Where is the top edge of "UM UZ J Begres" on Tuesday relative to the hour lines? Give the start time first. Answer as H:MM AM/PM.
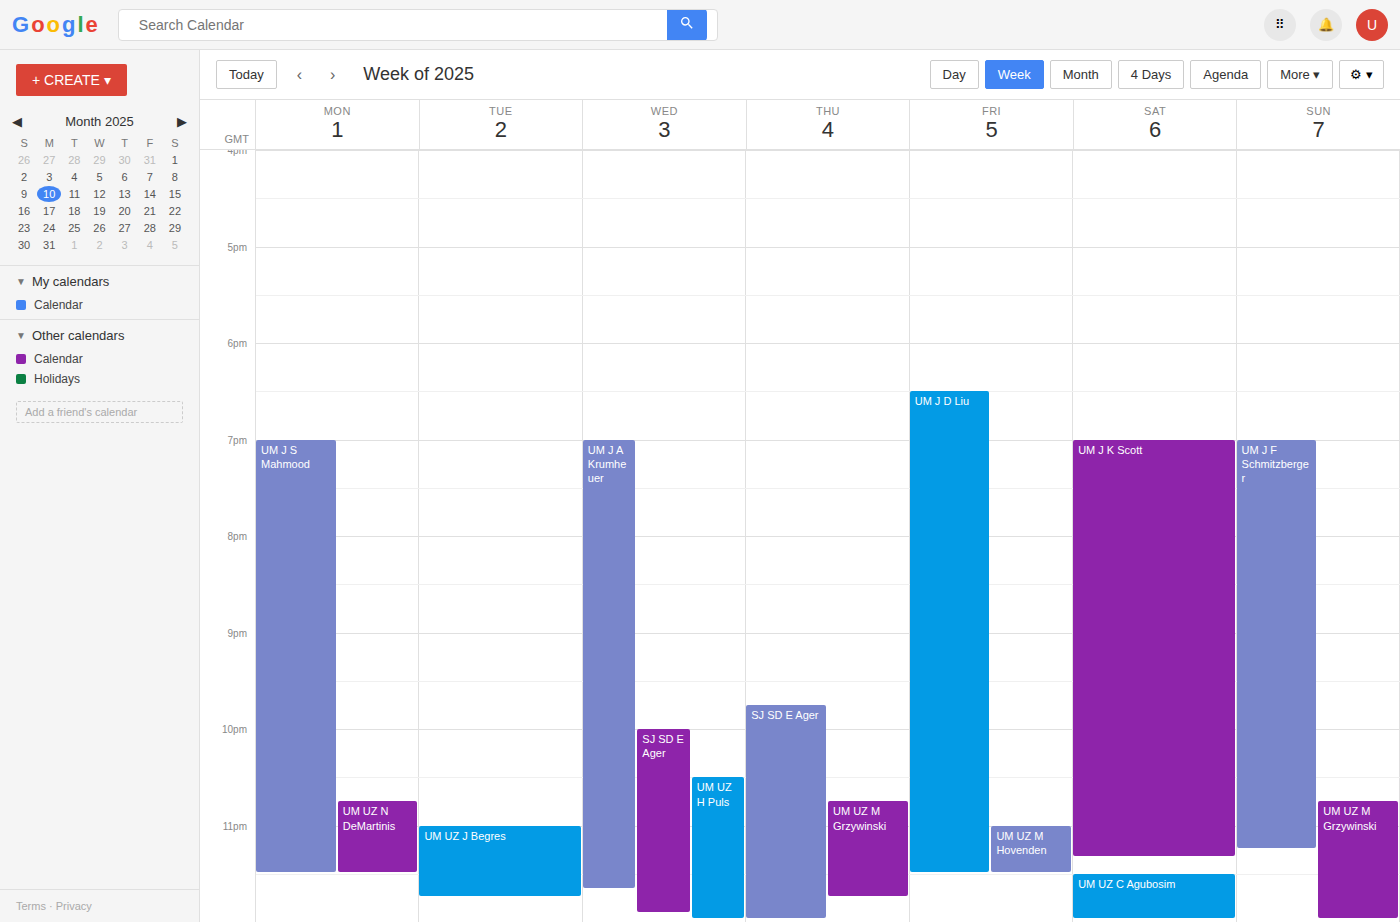
11:00 PM -- exactly on the 11 PM line.